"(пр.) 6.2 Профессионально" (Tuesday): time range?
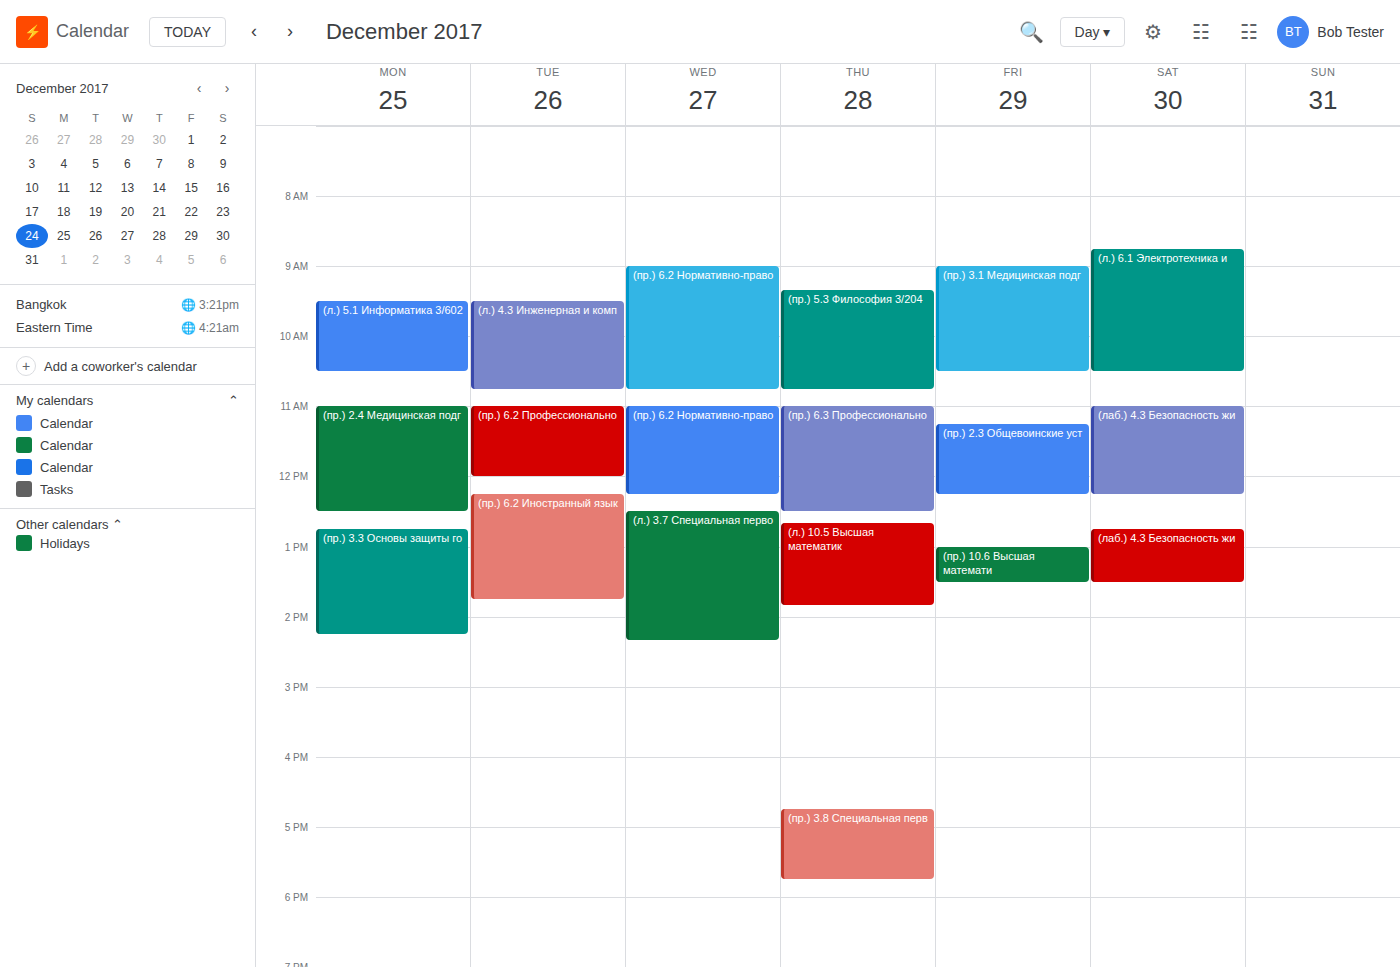
11:00 AM to 12:00 PM